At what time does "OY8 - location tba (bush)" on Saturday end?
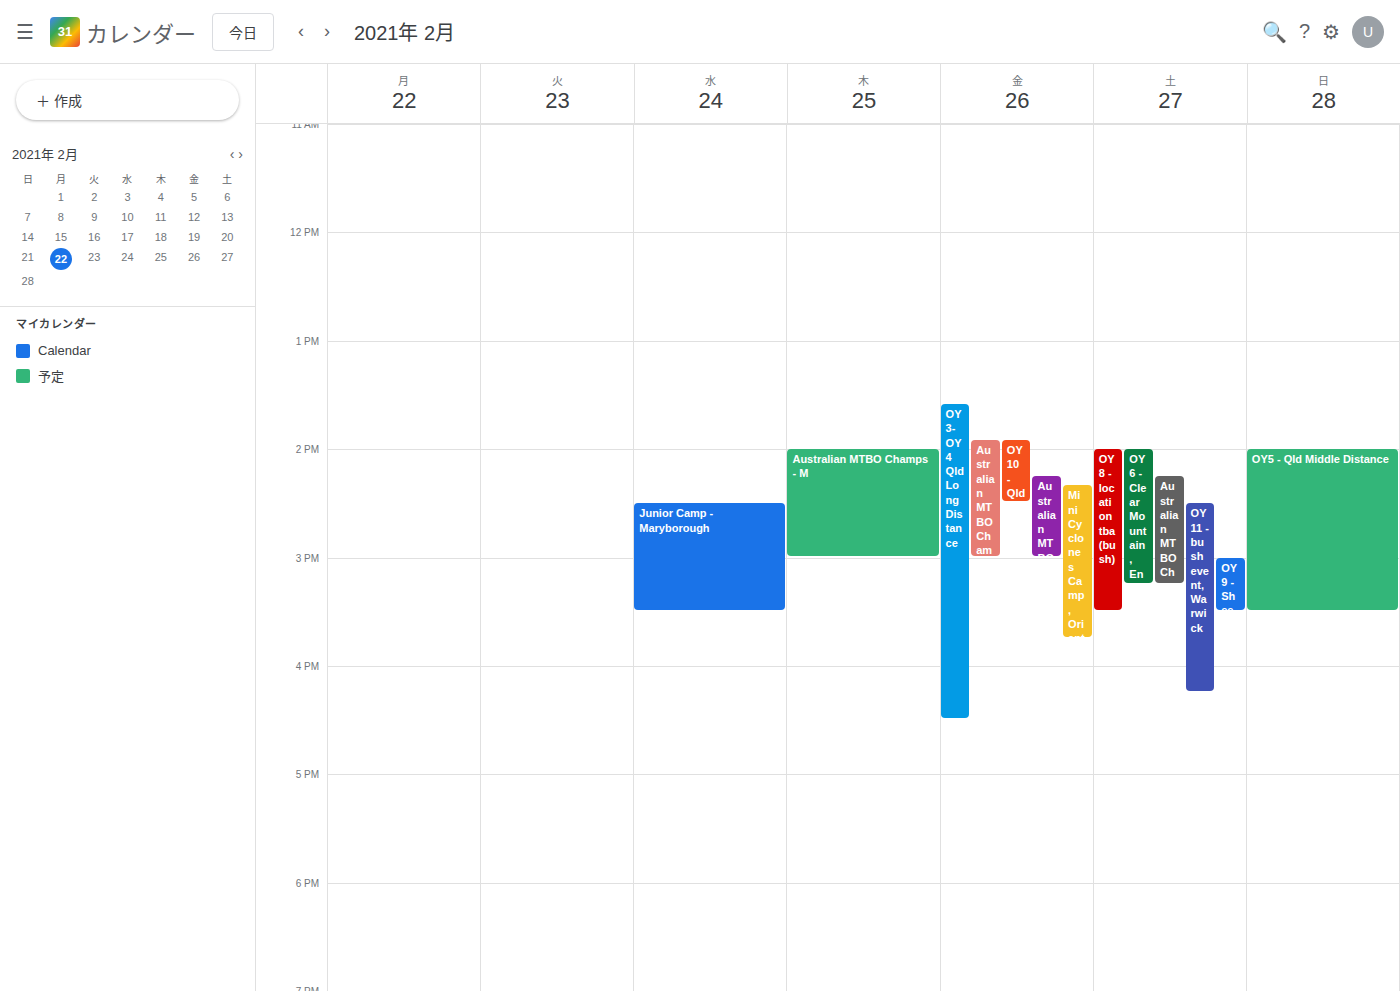
3:30 PM